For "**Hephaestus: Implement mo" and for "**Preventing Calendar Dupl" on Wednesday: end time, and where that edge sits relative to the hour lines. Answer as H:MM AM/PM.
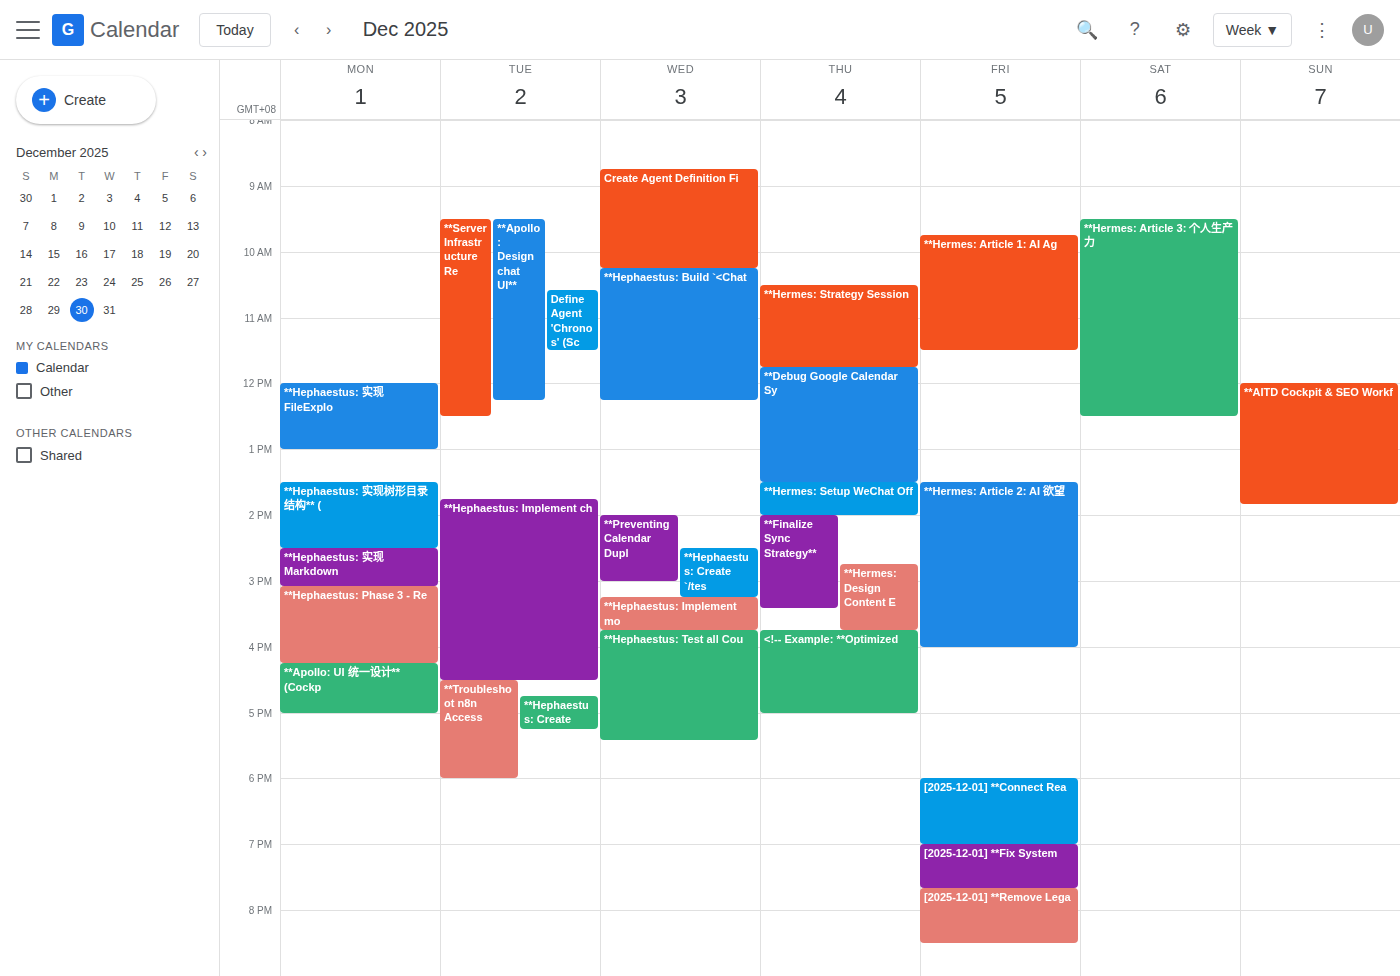
"**Hephaestus: Implement mo": 3:45 PM, neither: three quarters of the way from the 3 PM line to the 4 PM line. "**Preventing Calendar Dupl": 3:00 PM, exactly on the 3 PM line.